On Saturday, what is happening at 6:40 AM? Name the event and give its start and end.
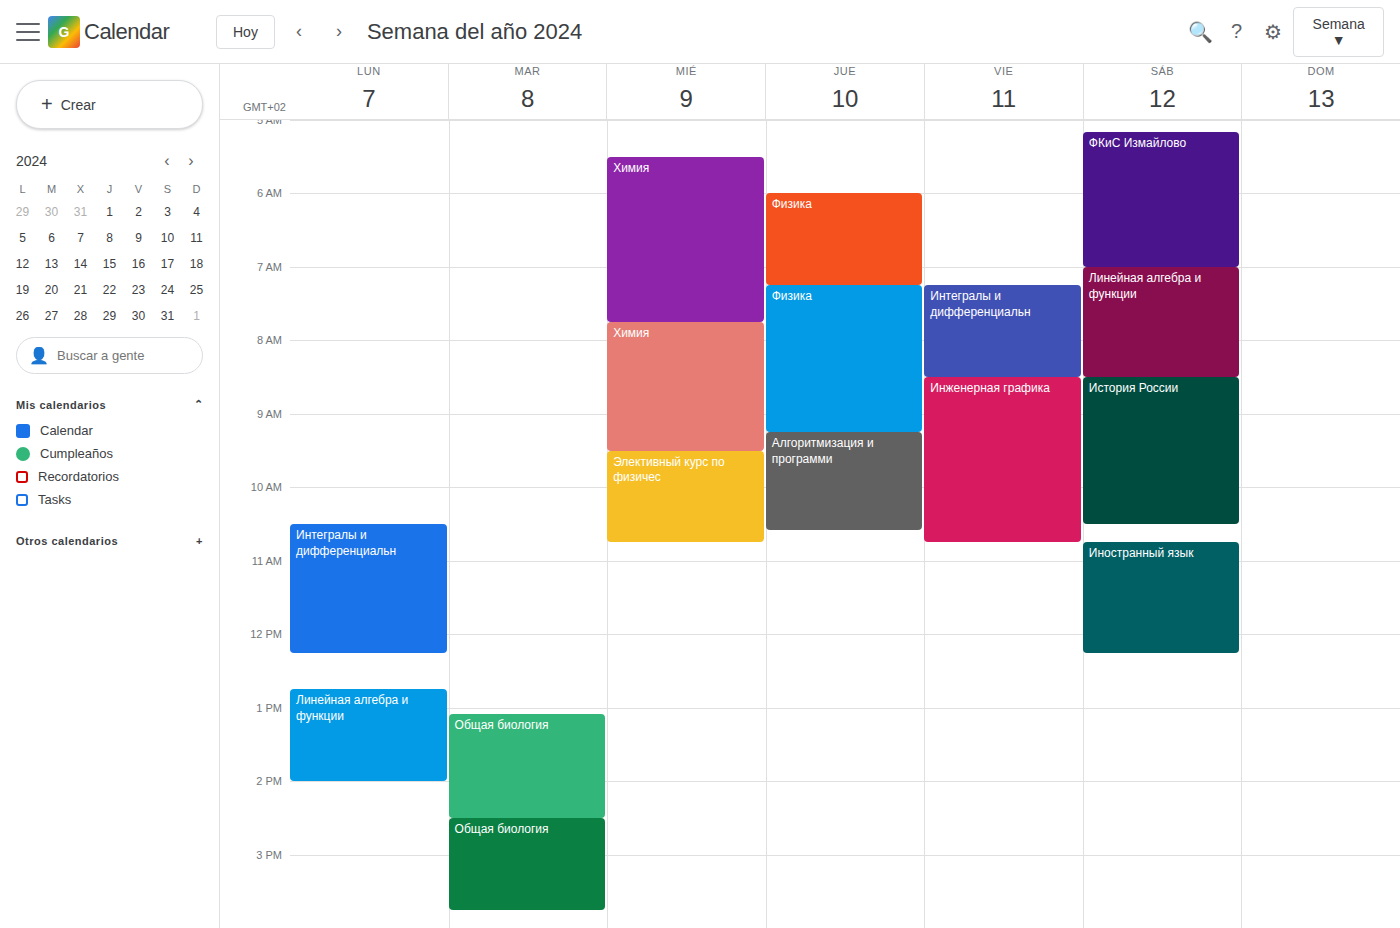
"ФКиС Измайлово", 5:10 AM to 7:00 AM